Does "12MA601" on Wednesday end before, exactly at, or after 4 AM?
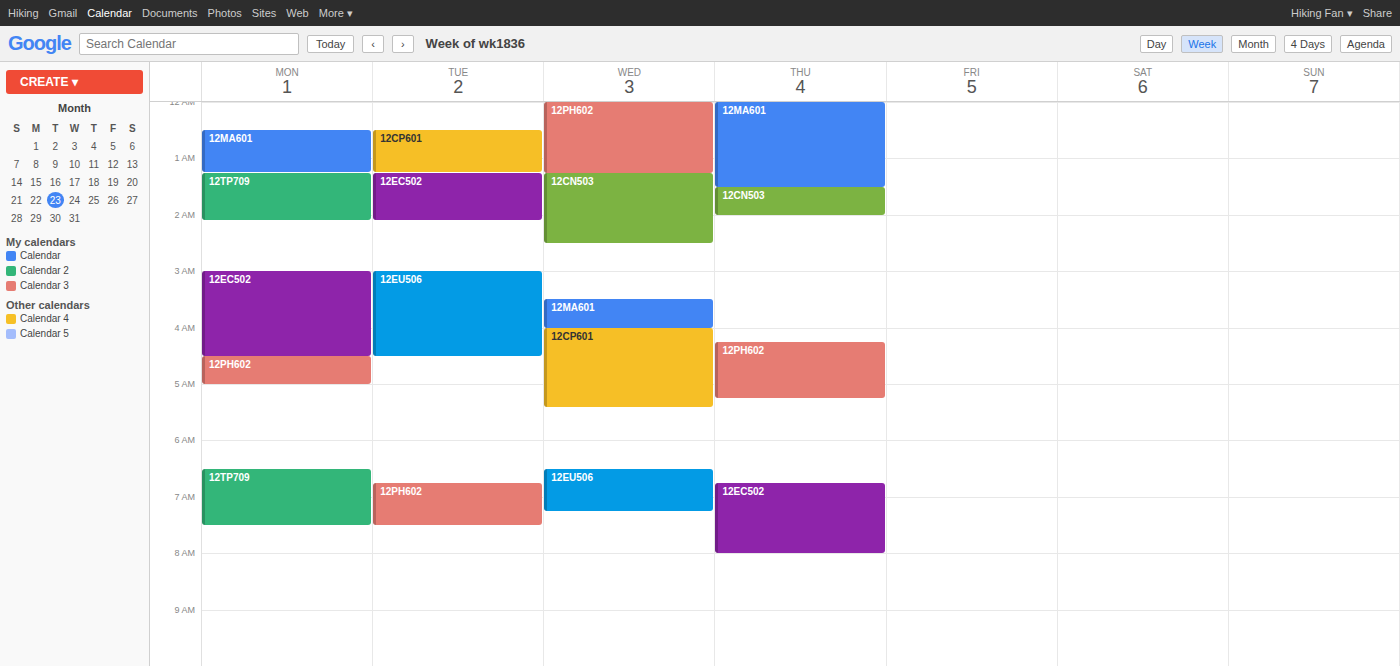
4:00 AM -- exactly at 4 AM, on the 4 AM line.